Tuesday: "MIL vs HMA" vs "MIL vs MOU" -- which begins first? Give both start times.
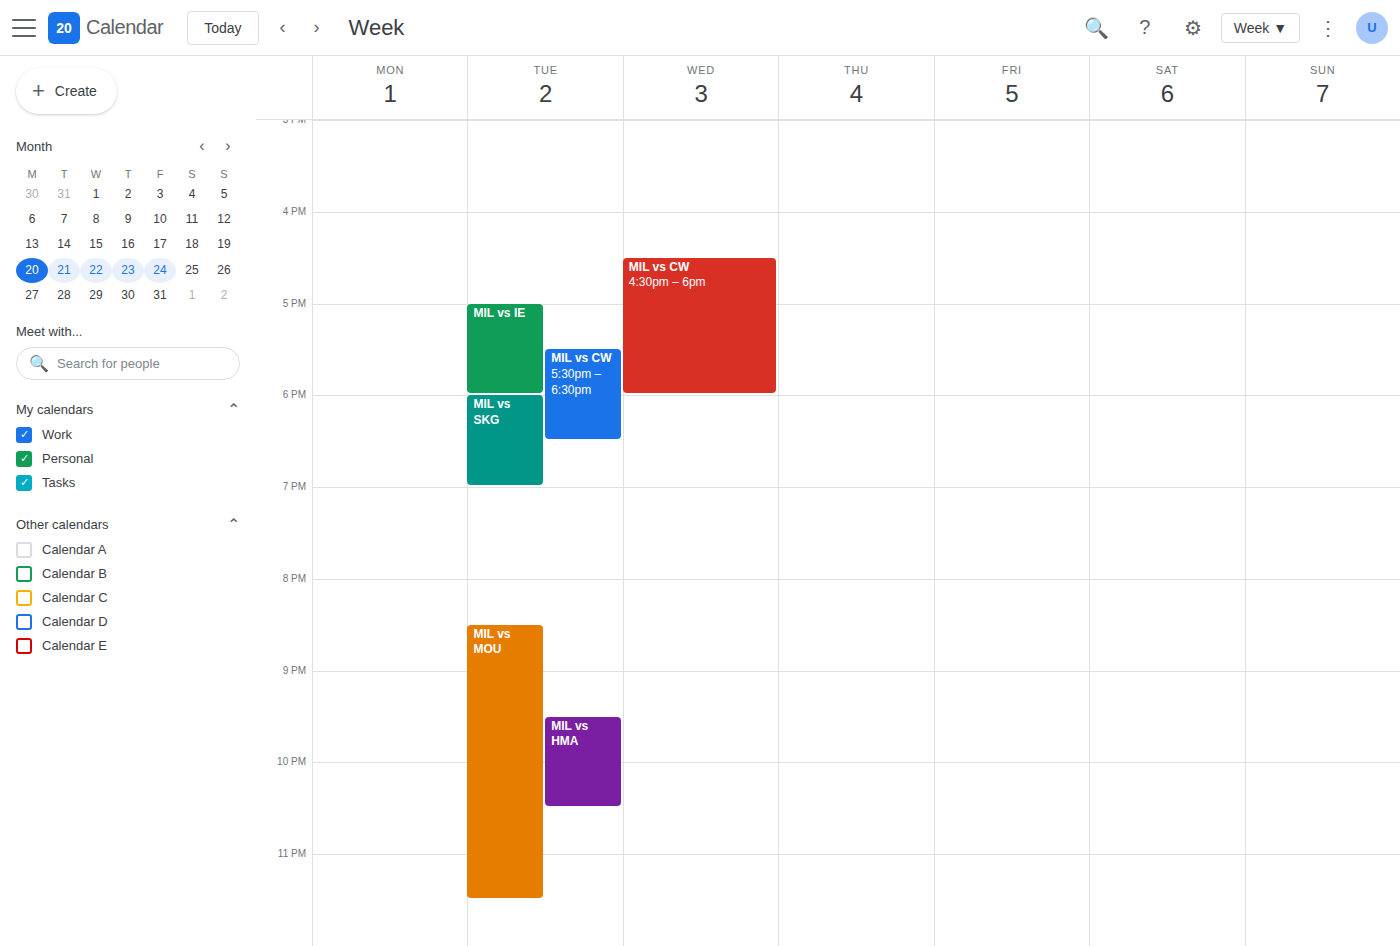
"MIL vs MOU" 8:30 PM; "MIL vs HMA" 9:30 PM.